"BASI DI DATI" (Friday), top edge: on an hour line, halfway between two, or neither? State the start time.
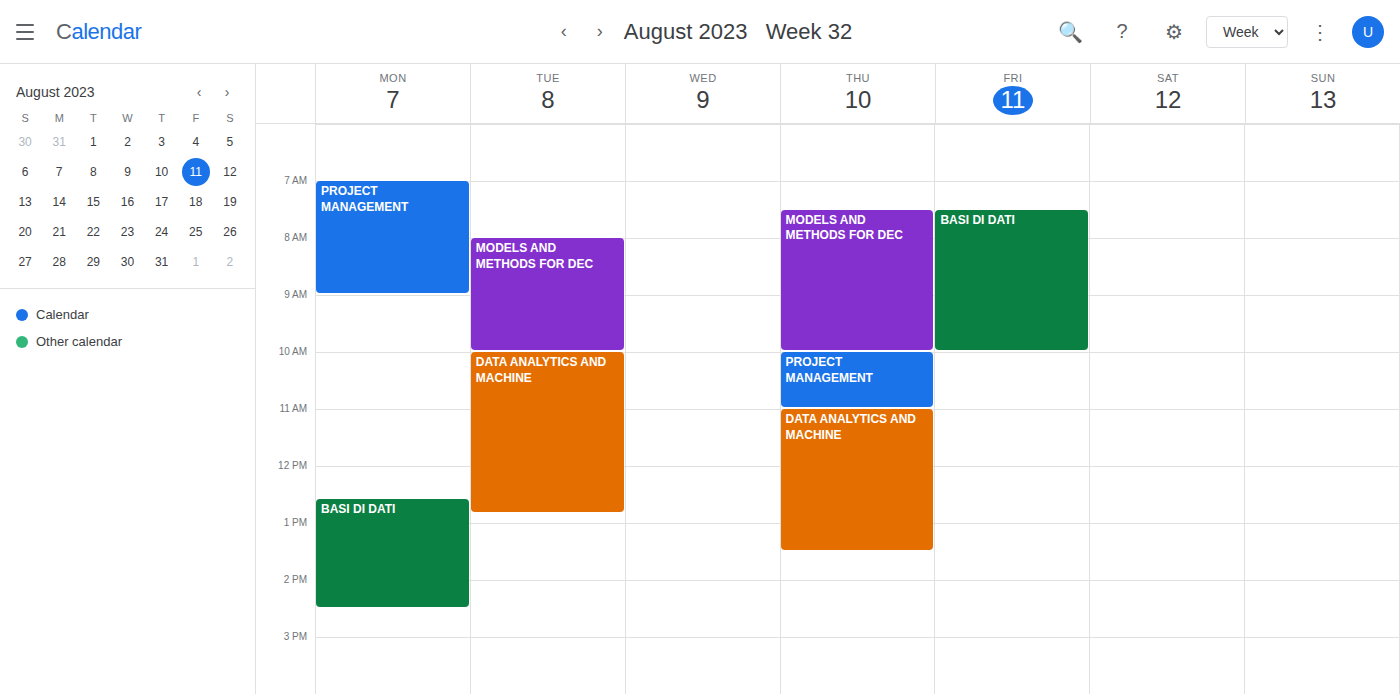
7:30 AM -- halfway between the 7 AM and 8 AM lines.